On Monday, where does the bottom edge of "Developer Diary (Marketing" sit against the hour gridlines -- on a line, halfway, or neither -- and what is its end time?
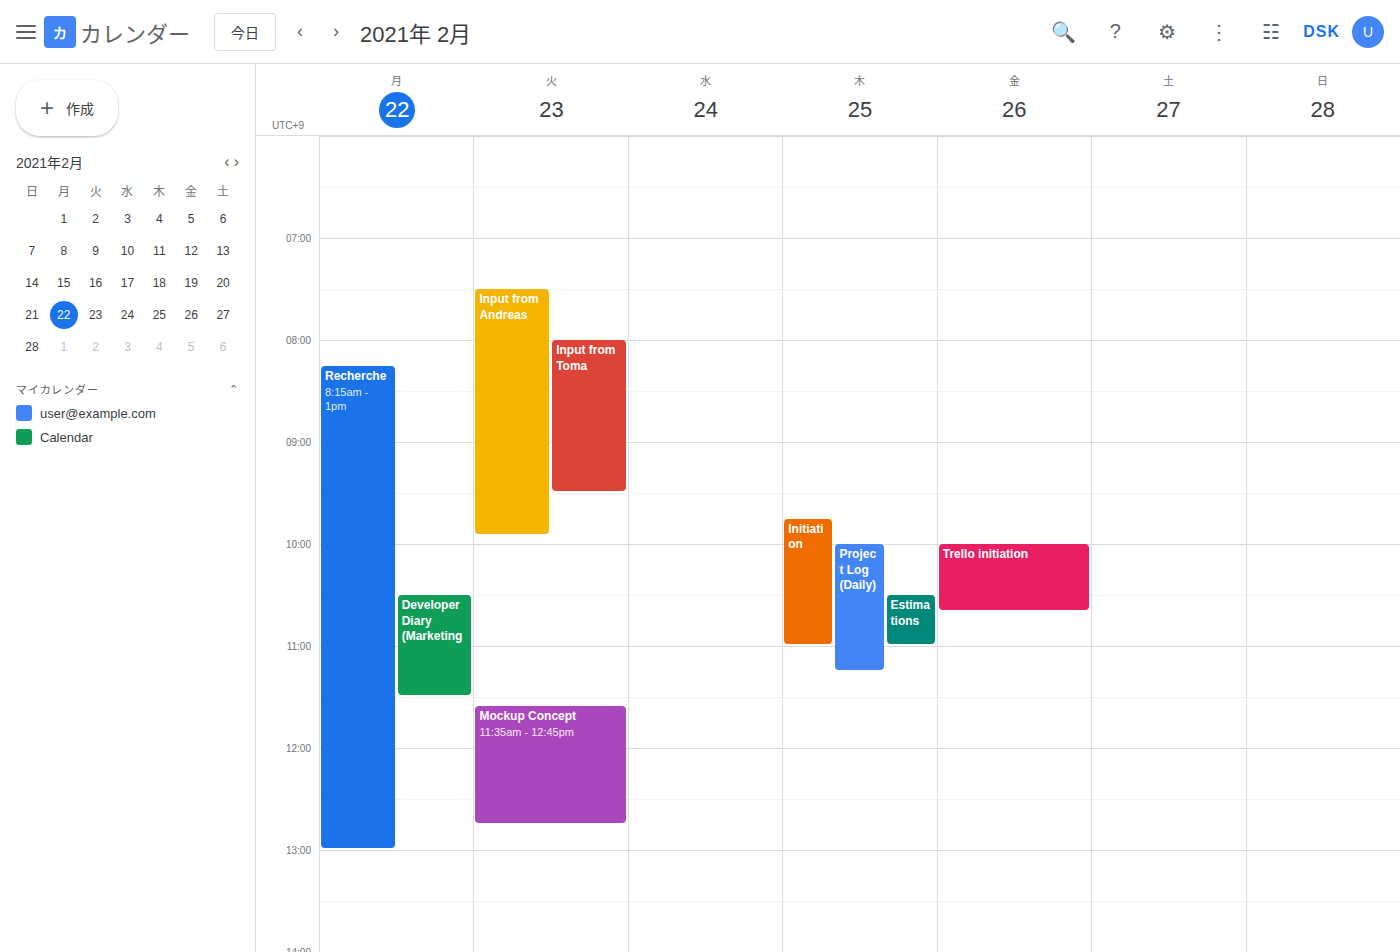
11:30 AM -- halfway between the 11 AM and 12 PM lines.